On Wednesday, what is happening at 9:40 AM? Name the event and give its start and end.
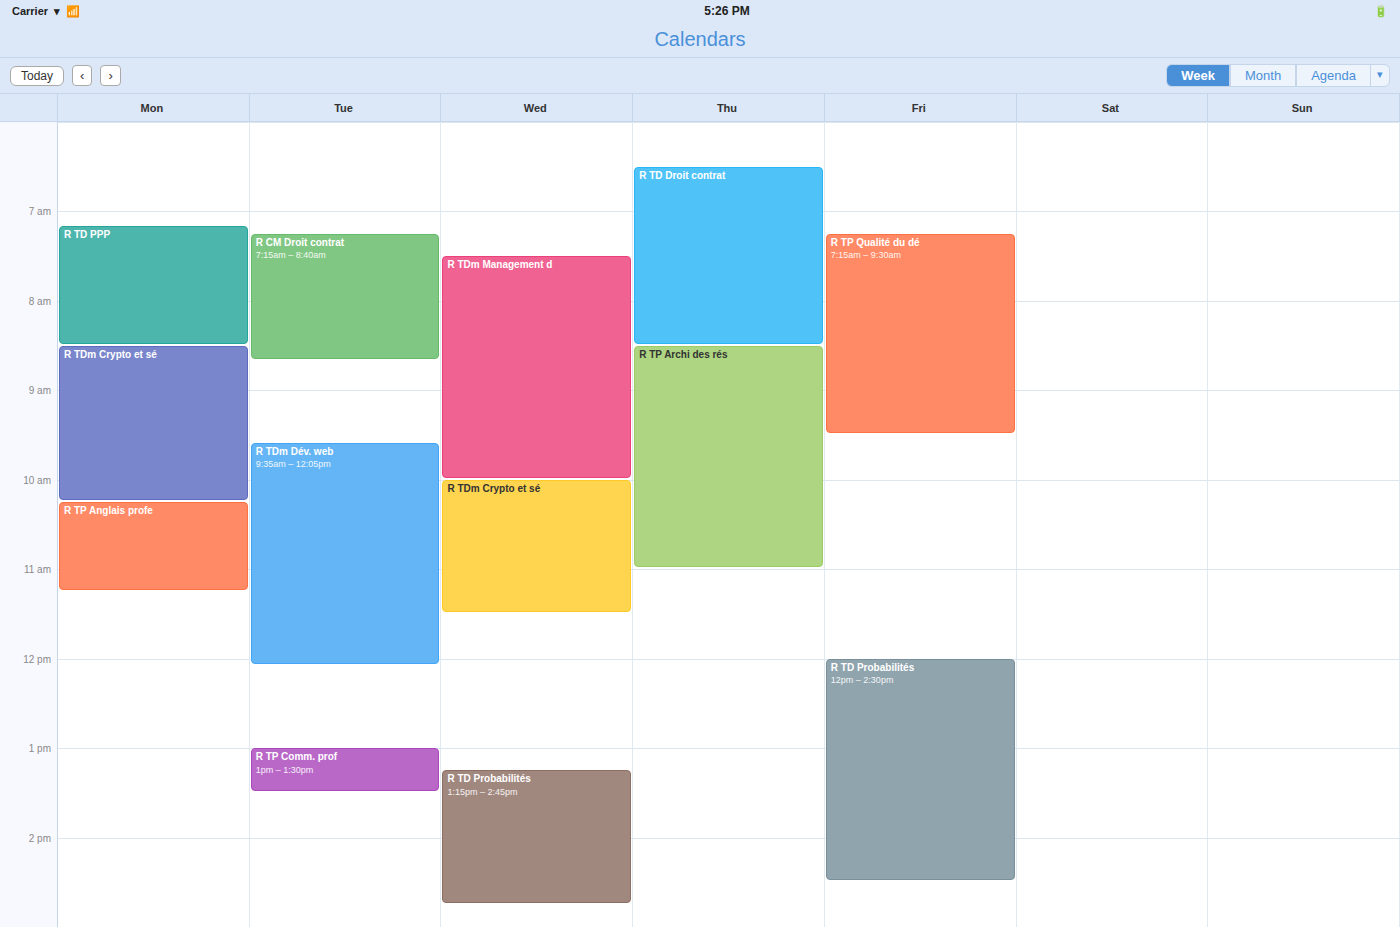
"R TDm Management d", 7:30 AM to 10:00 AM